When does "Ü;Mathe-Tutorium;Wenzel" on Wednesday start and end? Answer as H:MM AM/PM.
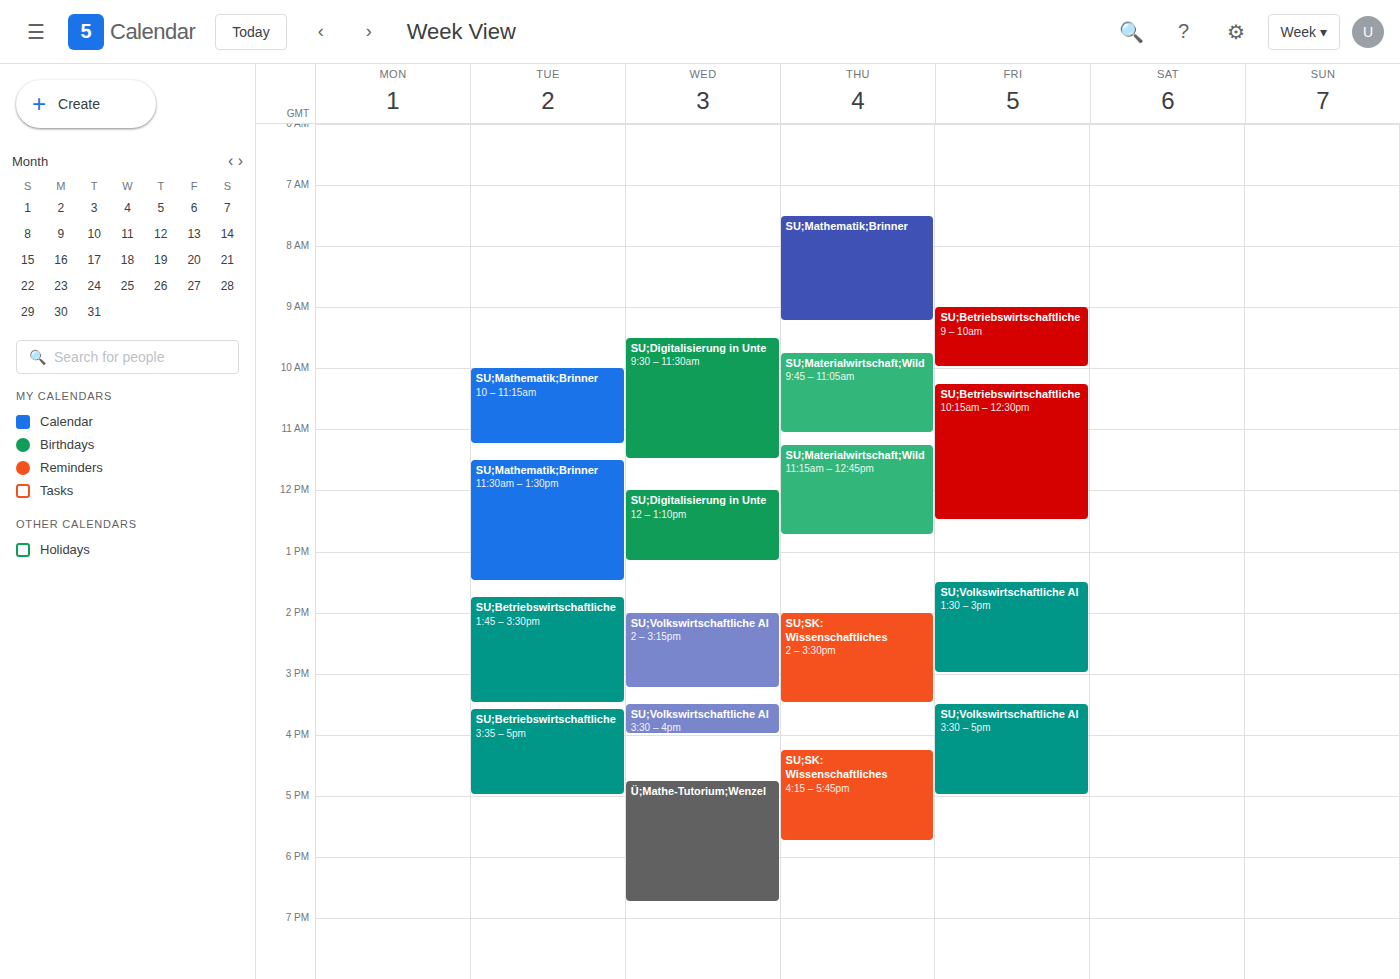
4:45 PM to 6:45 PM